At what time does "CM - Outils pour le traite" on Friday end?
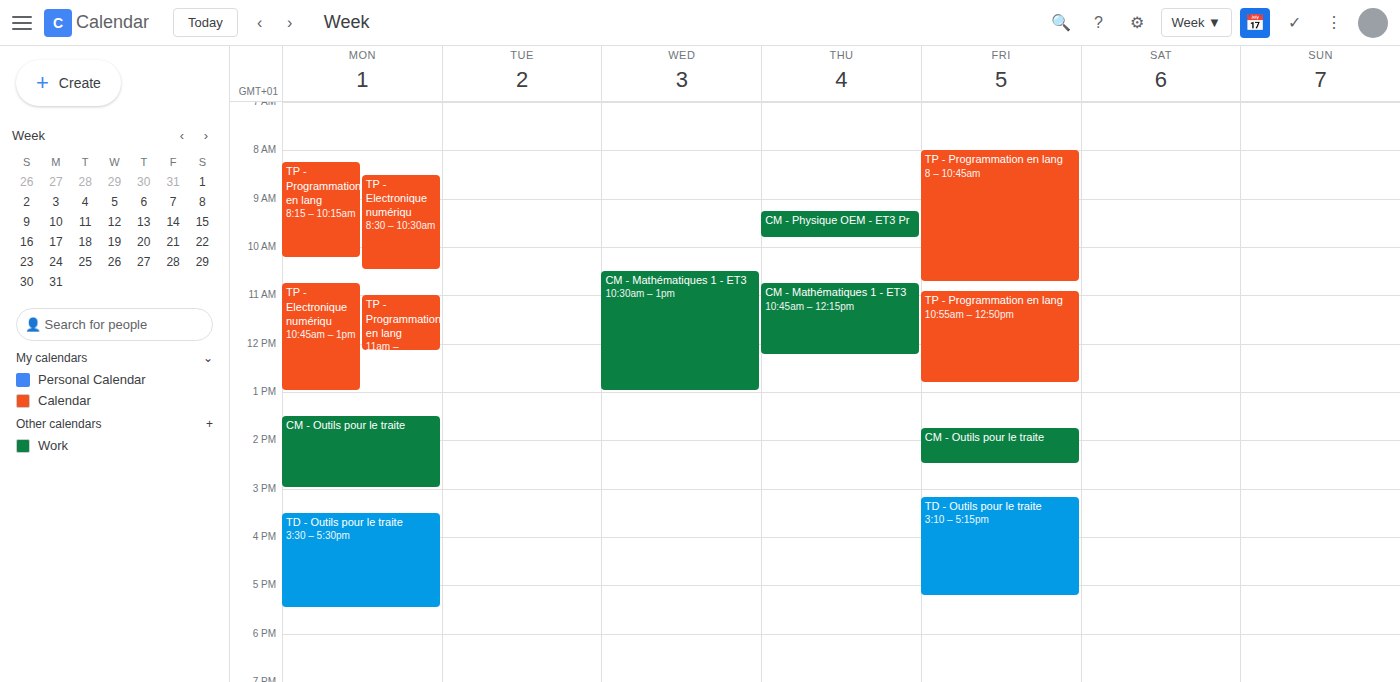
2:30 PM